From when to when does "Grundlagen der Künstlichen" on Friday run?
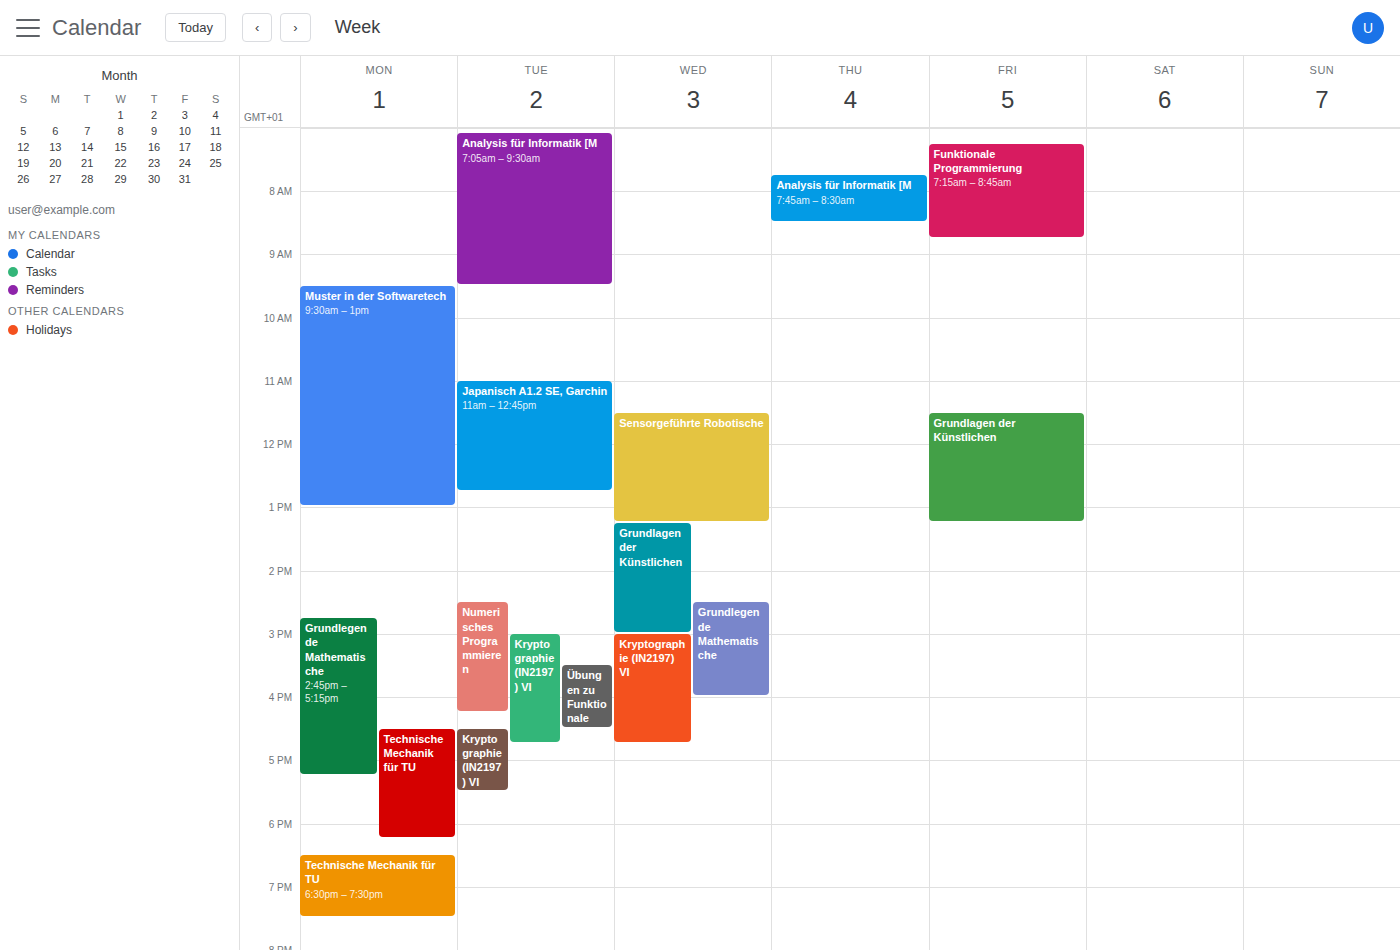
11:30 AM to 1:15 PM